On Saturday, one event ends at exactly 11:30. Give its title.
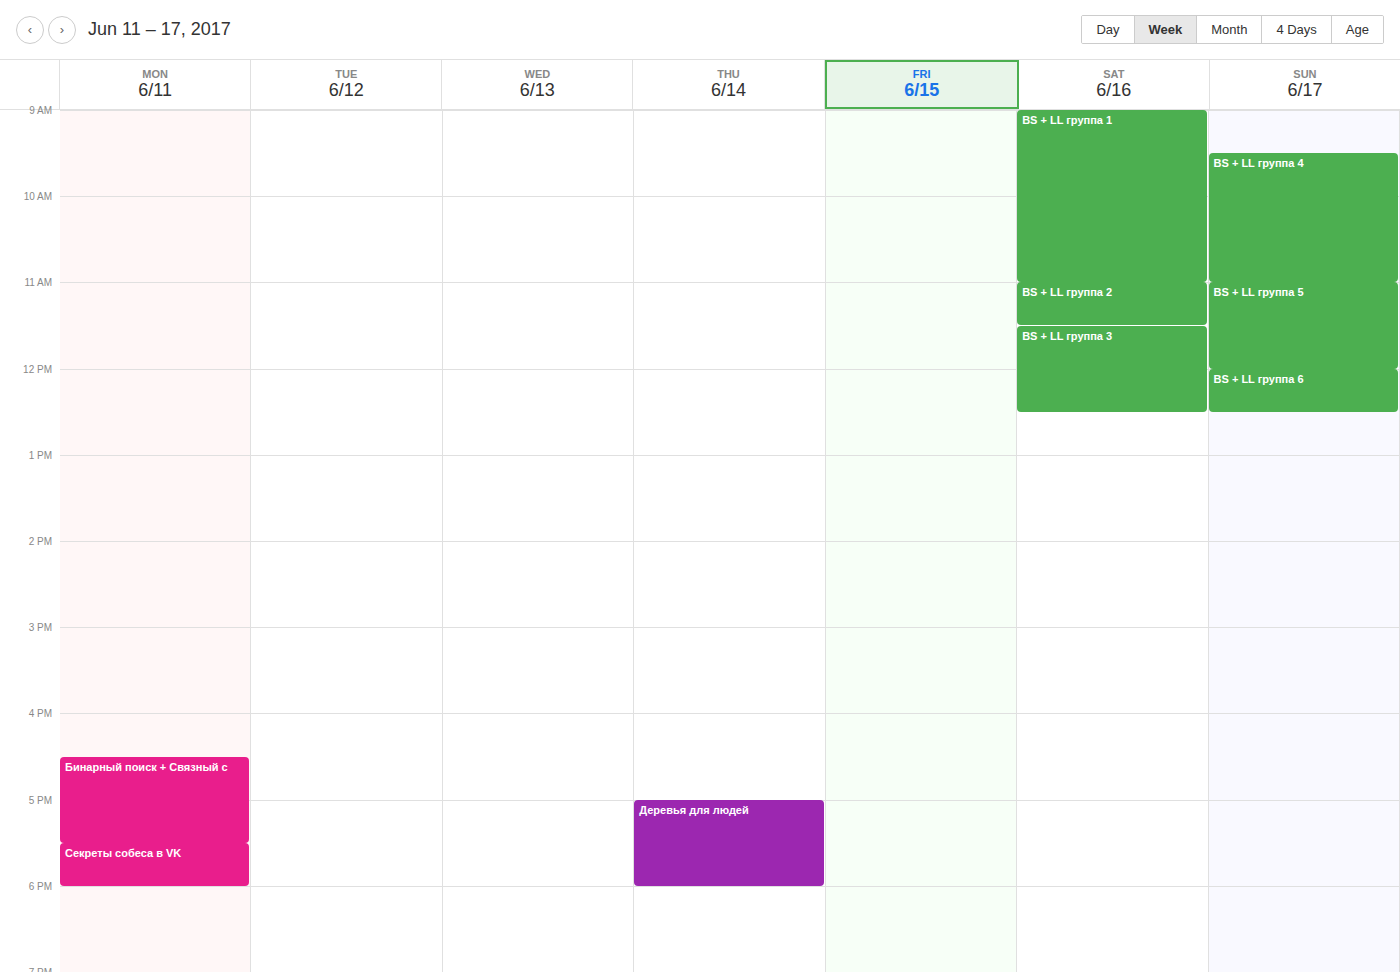
"BS + LL группа 2"